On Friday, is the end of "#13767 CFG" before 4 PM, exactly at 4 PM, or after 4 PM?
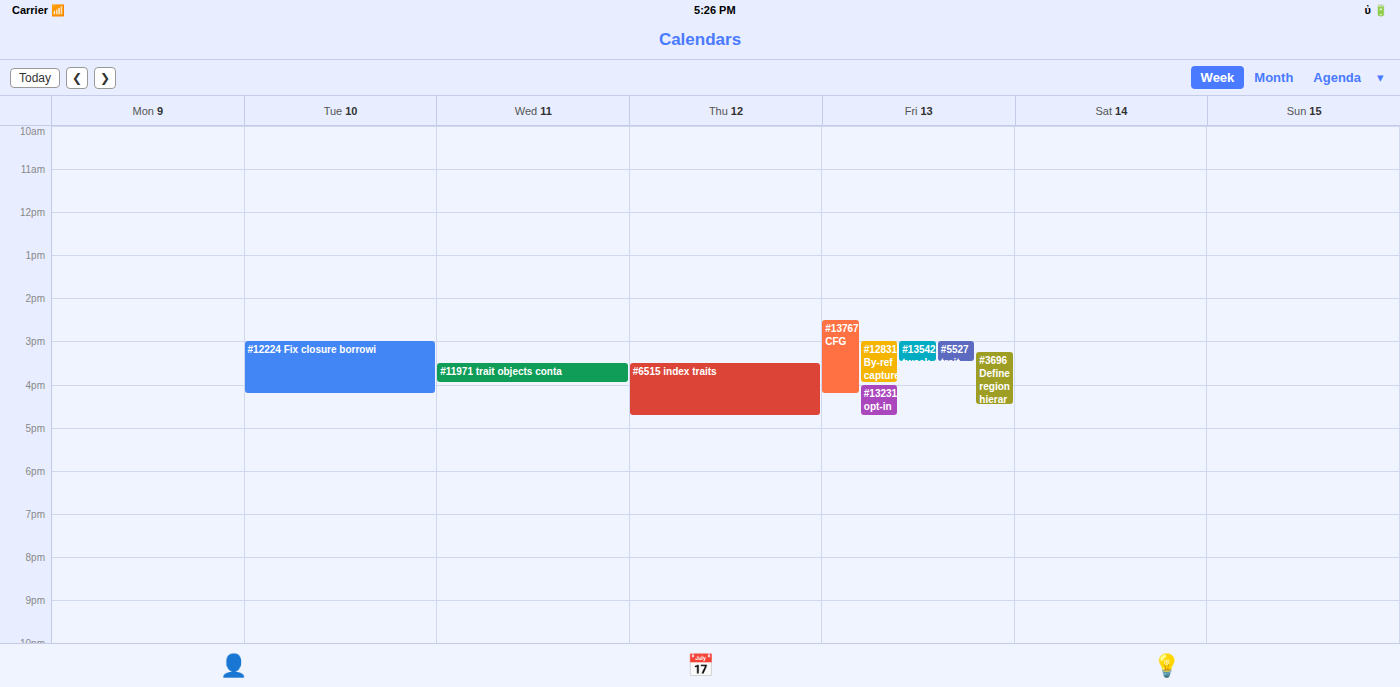
4:15 PM -- after 4 PM, 15 minutes below the 4 PM line.